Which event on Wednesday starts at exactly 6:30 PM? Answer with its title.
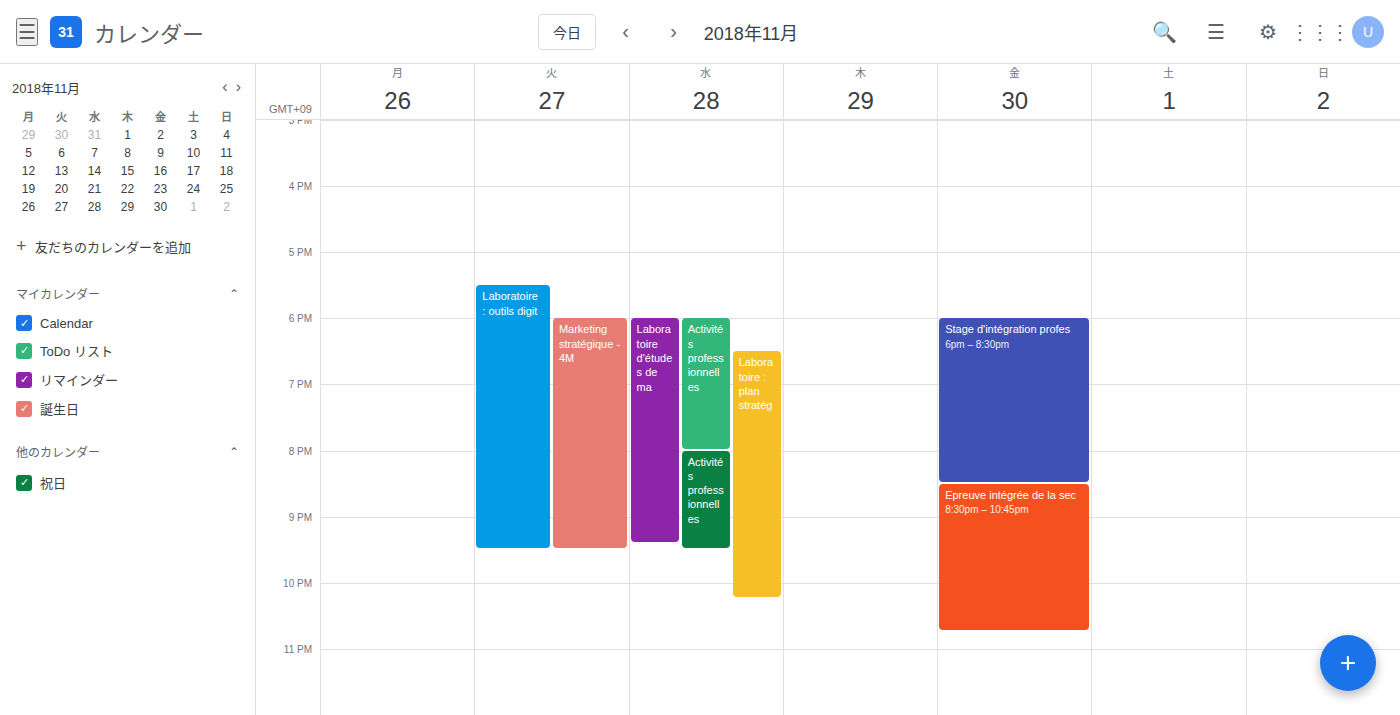
"Laboratoire : plan stratég"